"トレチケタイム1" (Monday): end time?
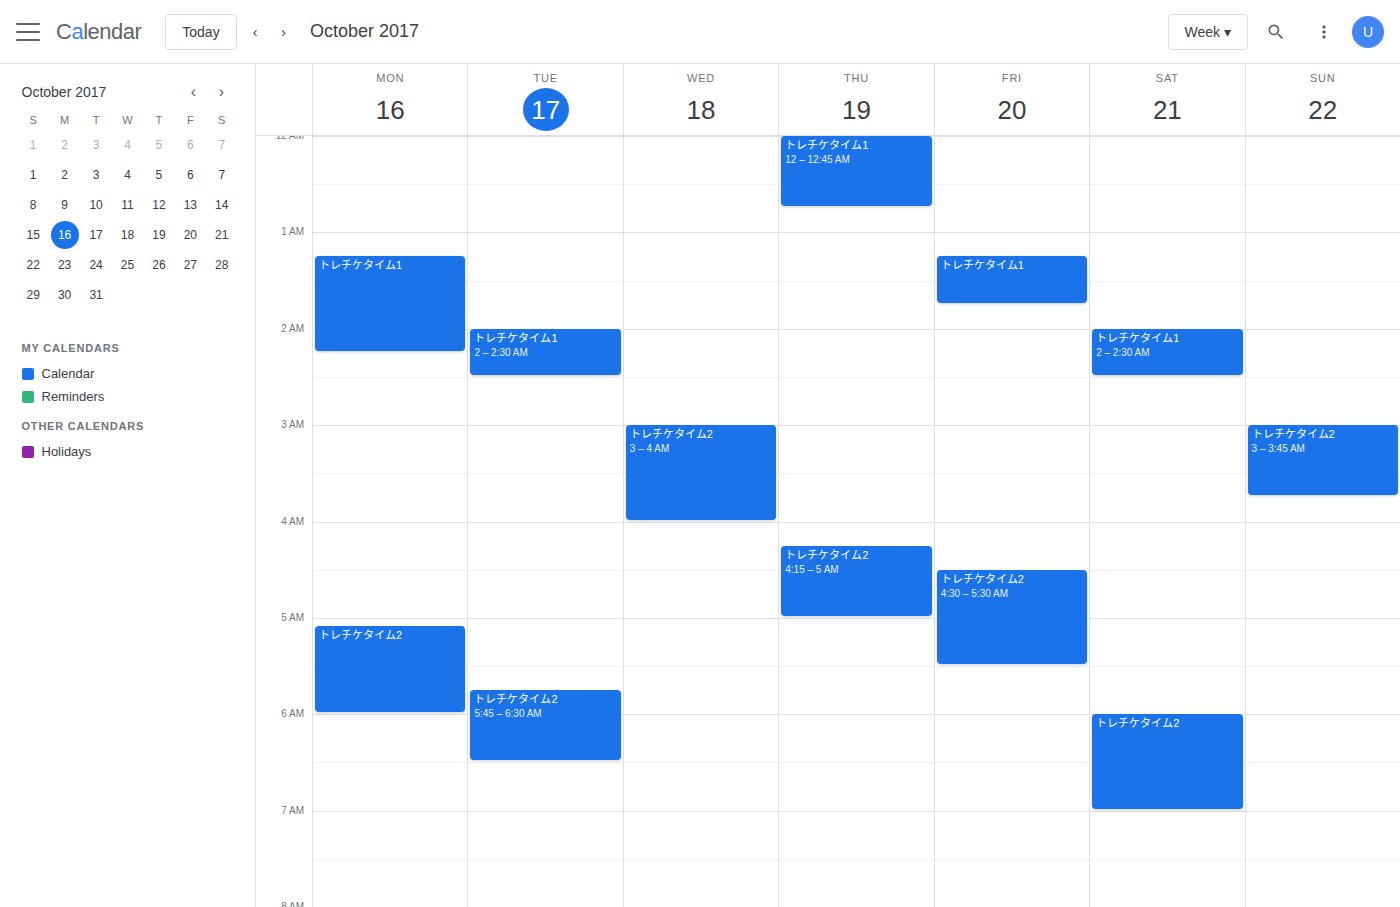
2:15 AM